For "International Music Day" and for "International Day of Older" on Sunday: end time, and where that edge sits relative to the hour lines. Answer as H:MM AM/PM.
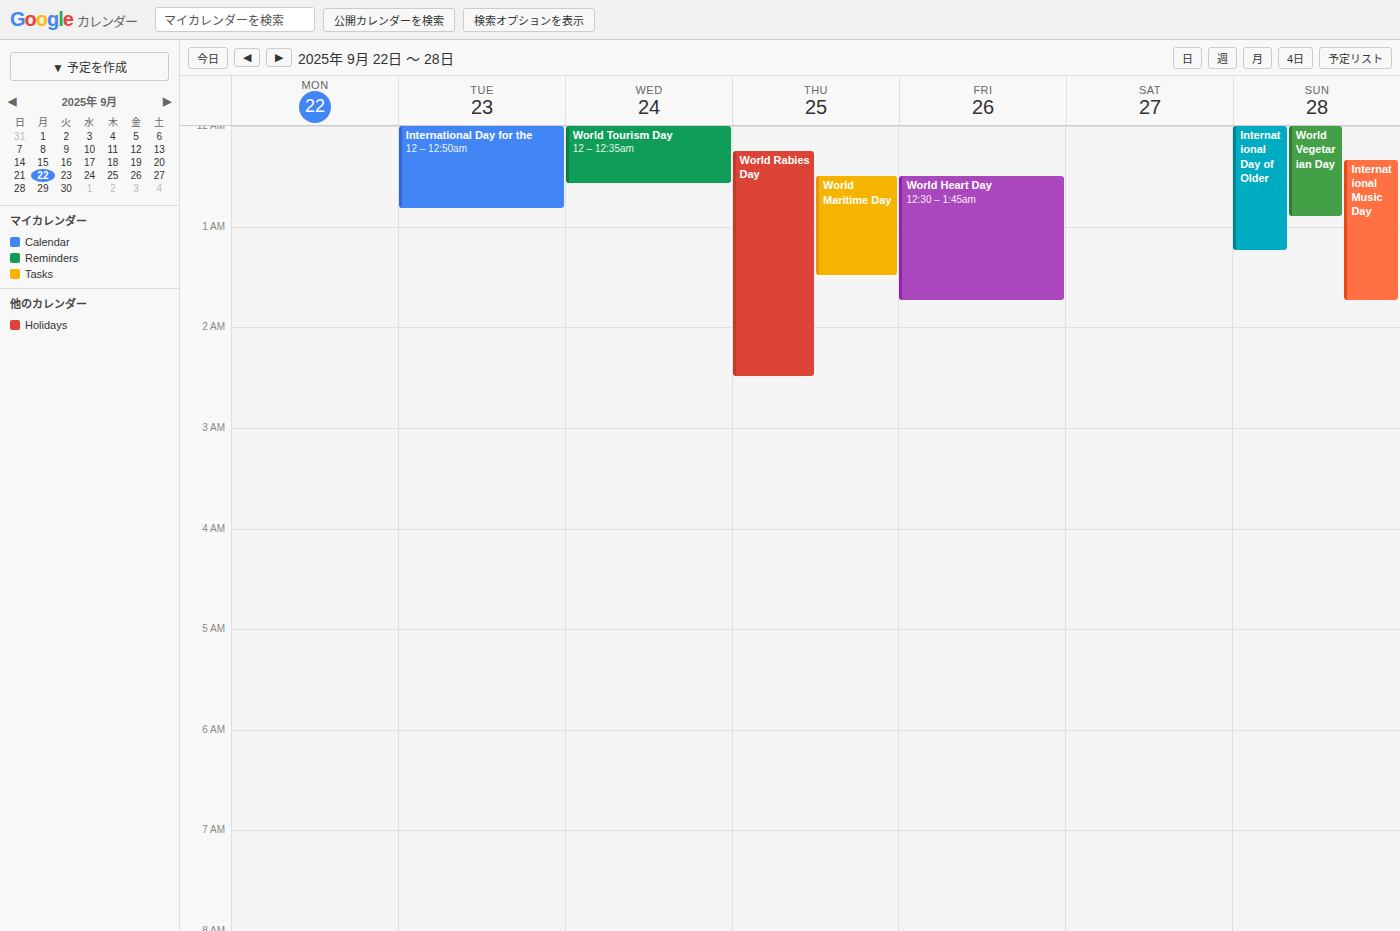
"International Music Day": 1:45 AM, neither: three quarters of the way from the 1 AM line to the 2 AM line. "International Day of Older": 1:15 AM, neither: a quarter of the way from the 1 AM line to the 2 AM line.